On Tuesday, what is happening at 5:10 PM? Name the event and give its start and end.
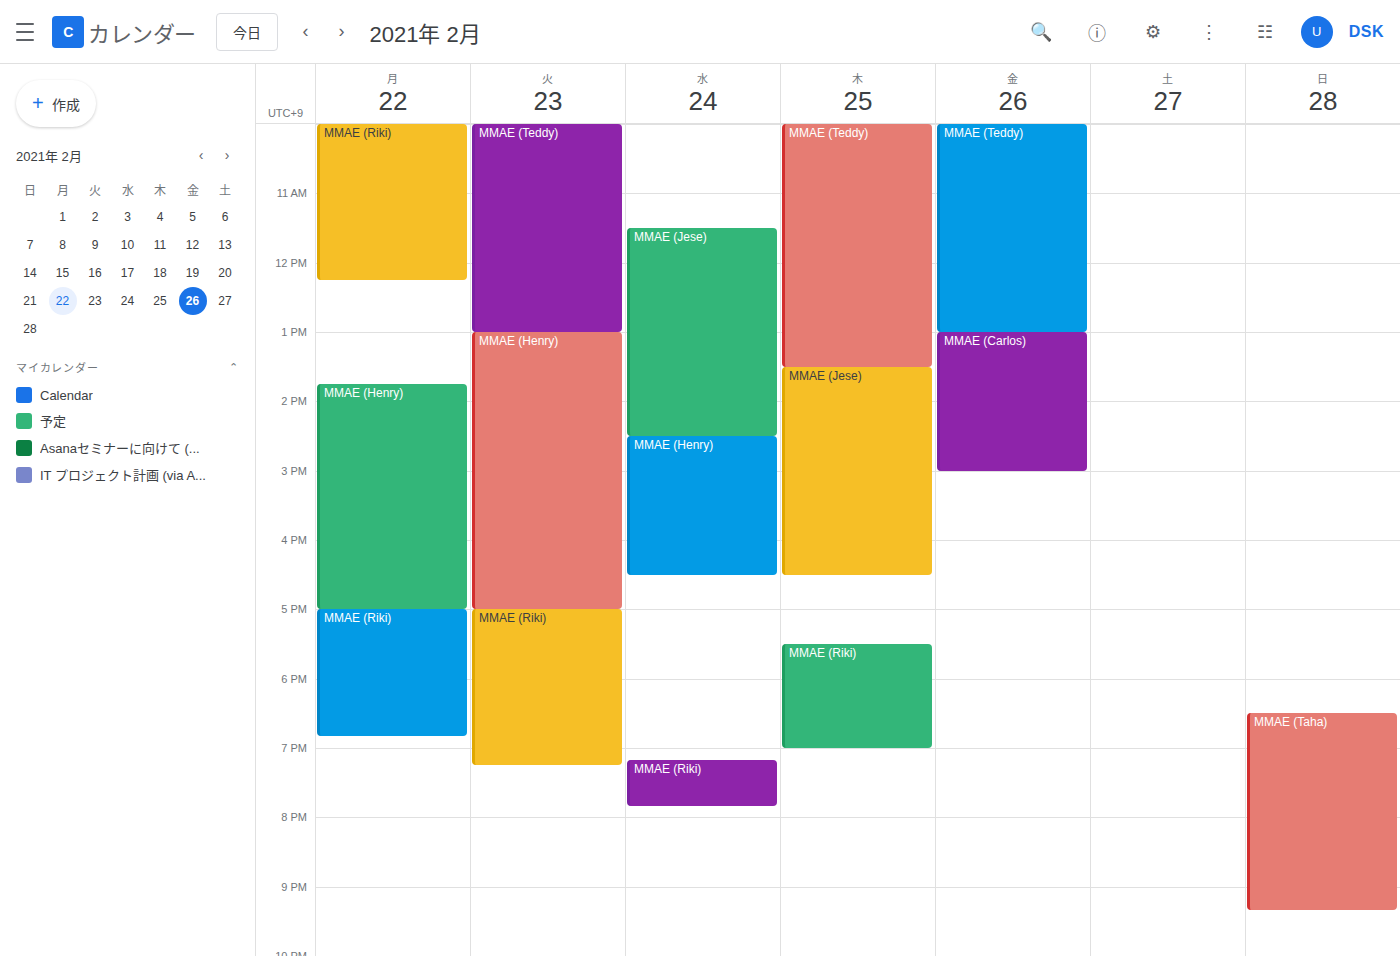
"MMAE (Riki)", 5:00 PM to 7:15 PM